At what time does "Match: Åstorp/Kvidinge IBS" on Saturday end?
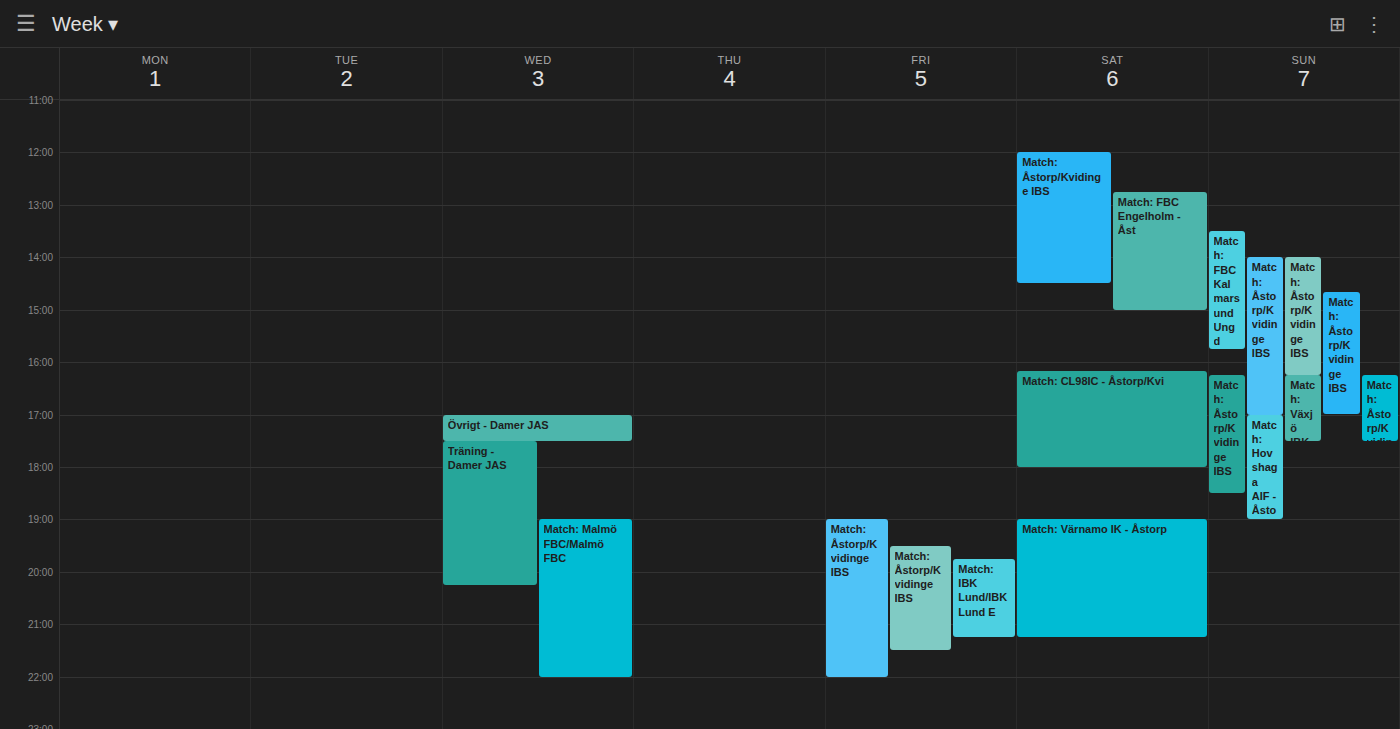
2:30 PM